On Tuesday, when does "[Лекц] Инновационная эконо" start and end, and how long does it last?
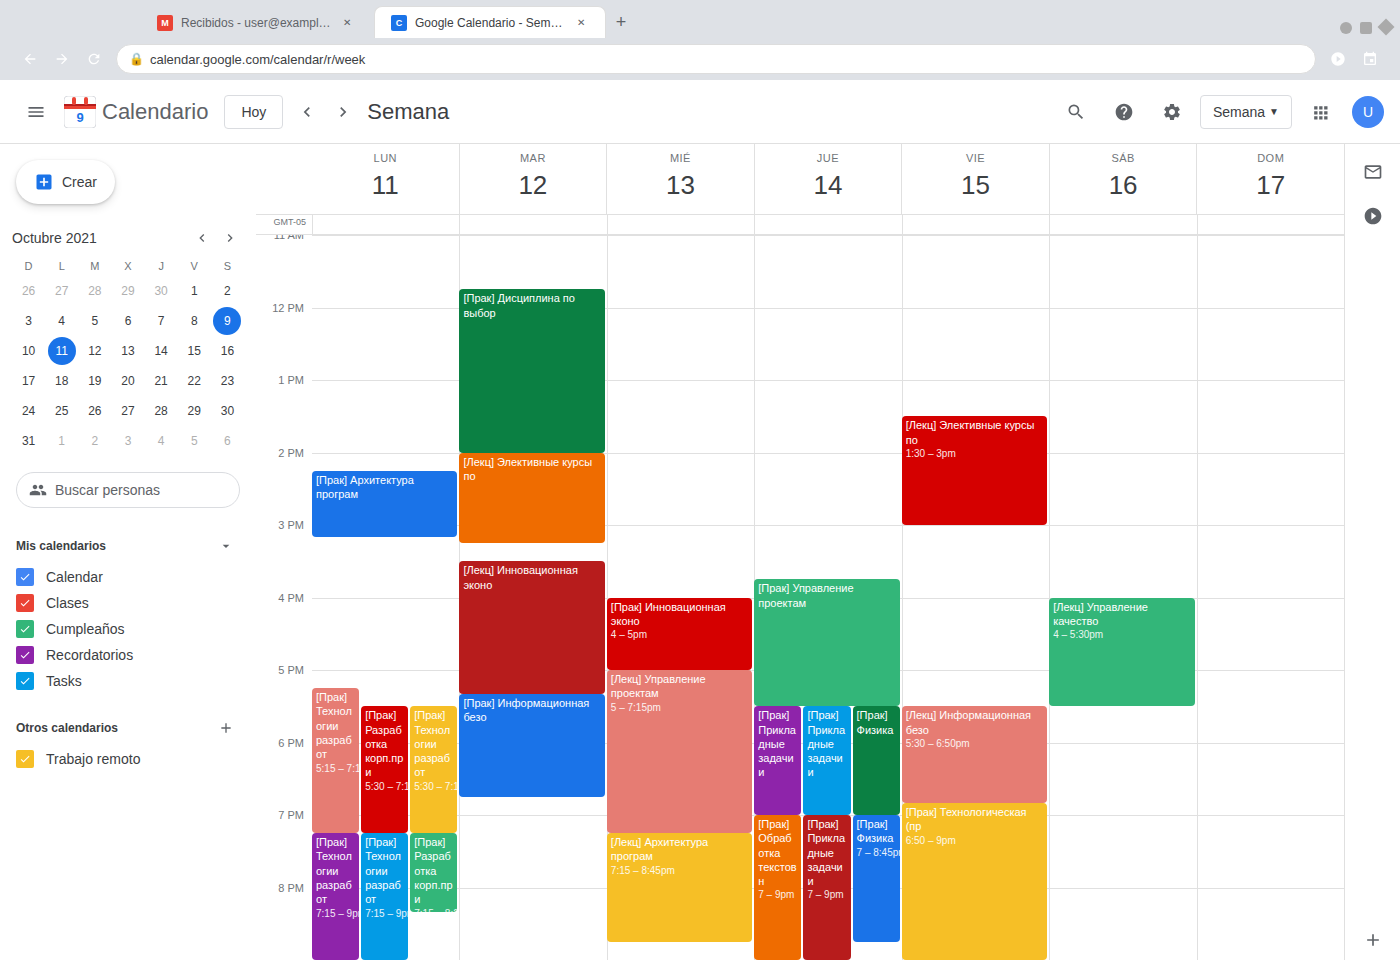
3:30 PM to 5:20 PM, 1 hour 50 minutes